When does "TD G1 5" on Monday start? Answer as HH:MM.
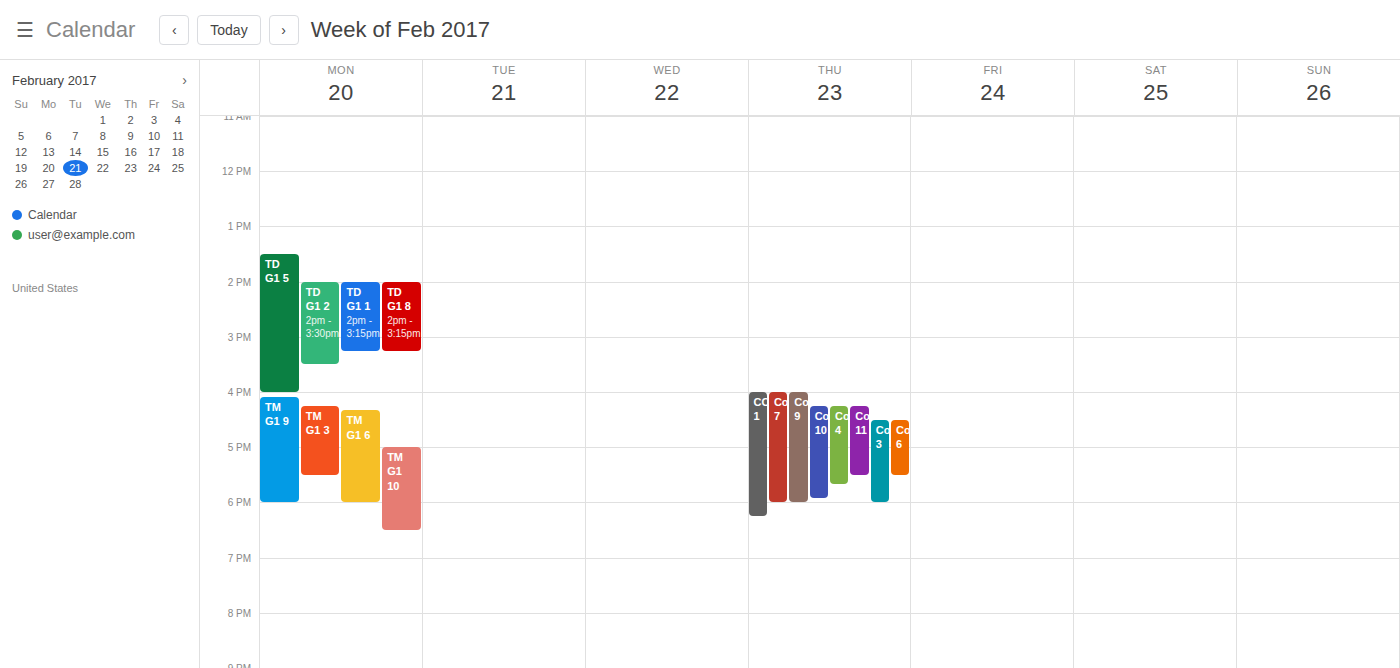
13:30